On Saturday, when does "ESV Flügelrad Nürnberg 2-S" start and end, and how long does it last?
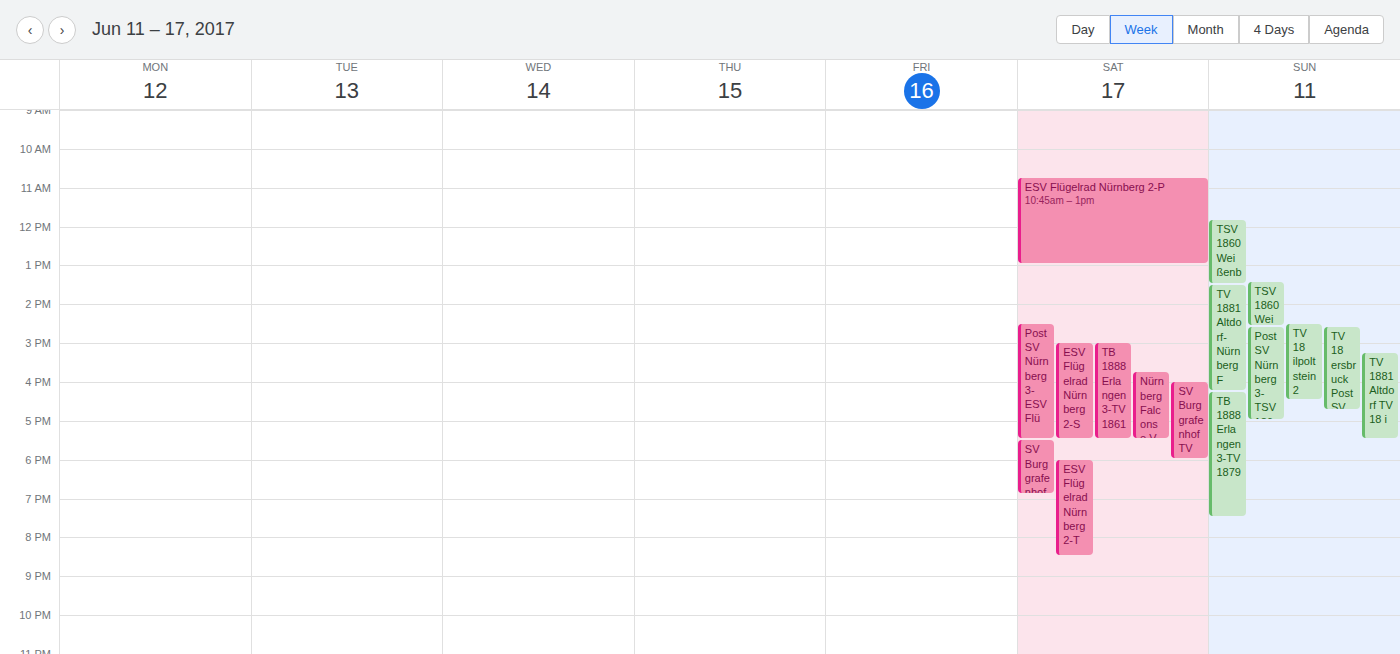
3:00 PM to 5:30 PM, 2 hours 30 minutes